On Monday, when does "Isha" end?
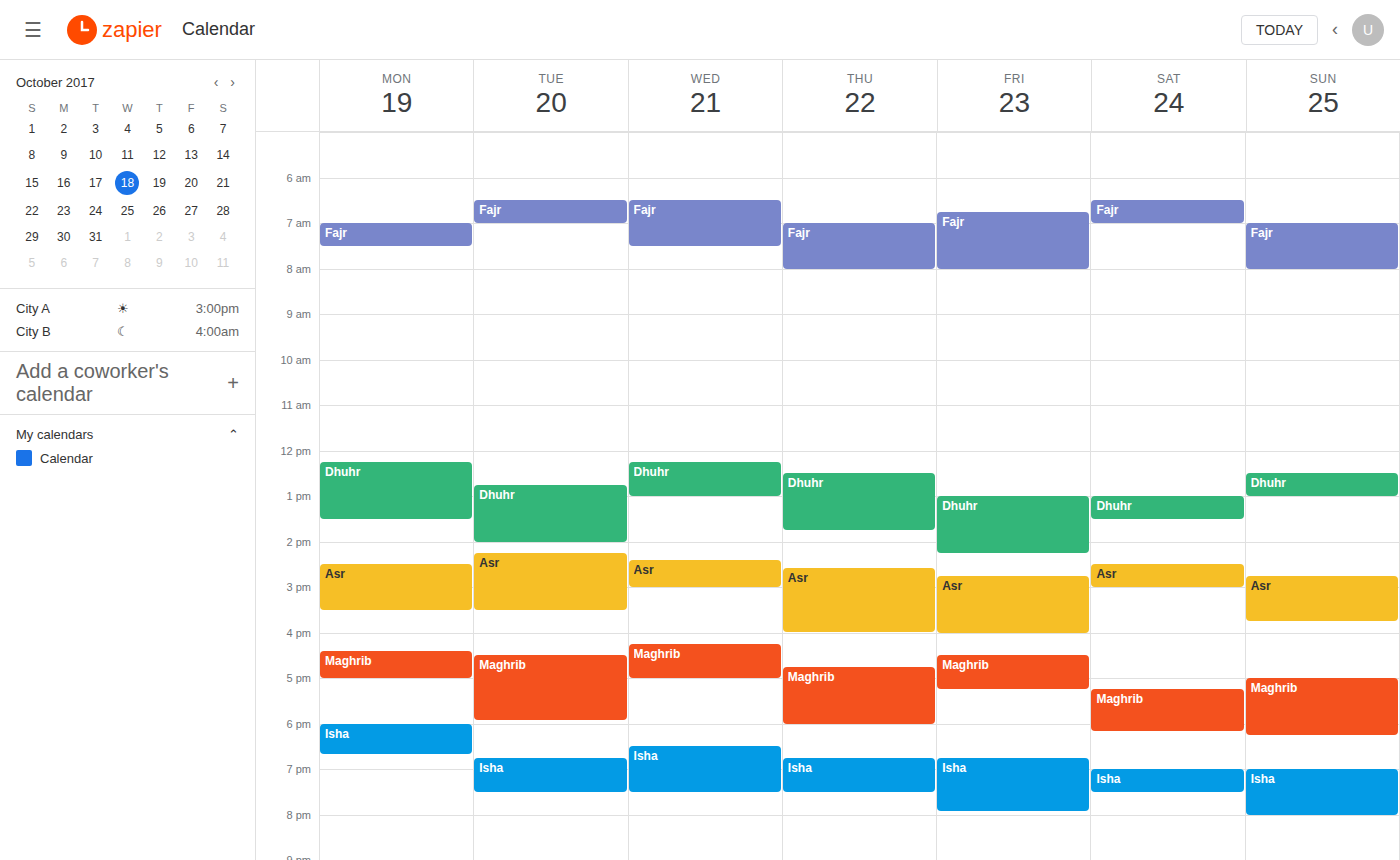
6:40 PM